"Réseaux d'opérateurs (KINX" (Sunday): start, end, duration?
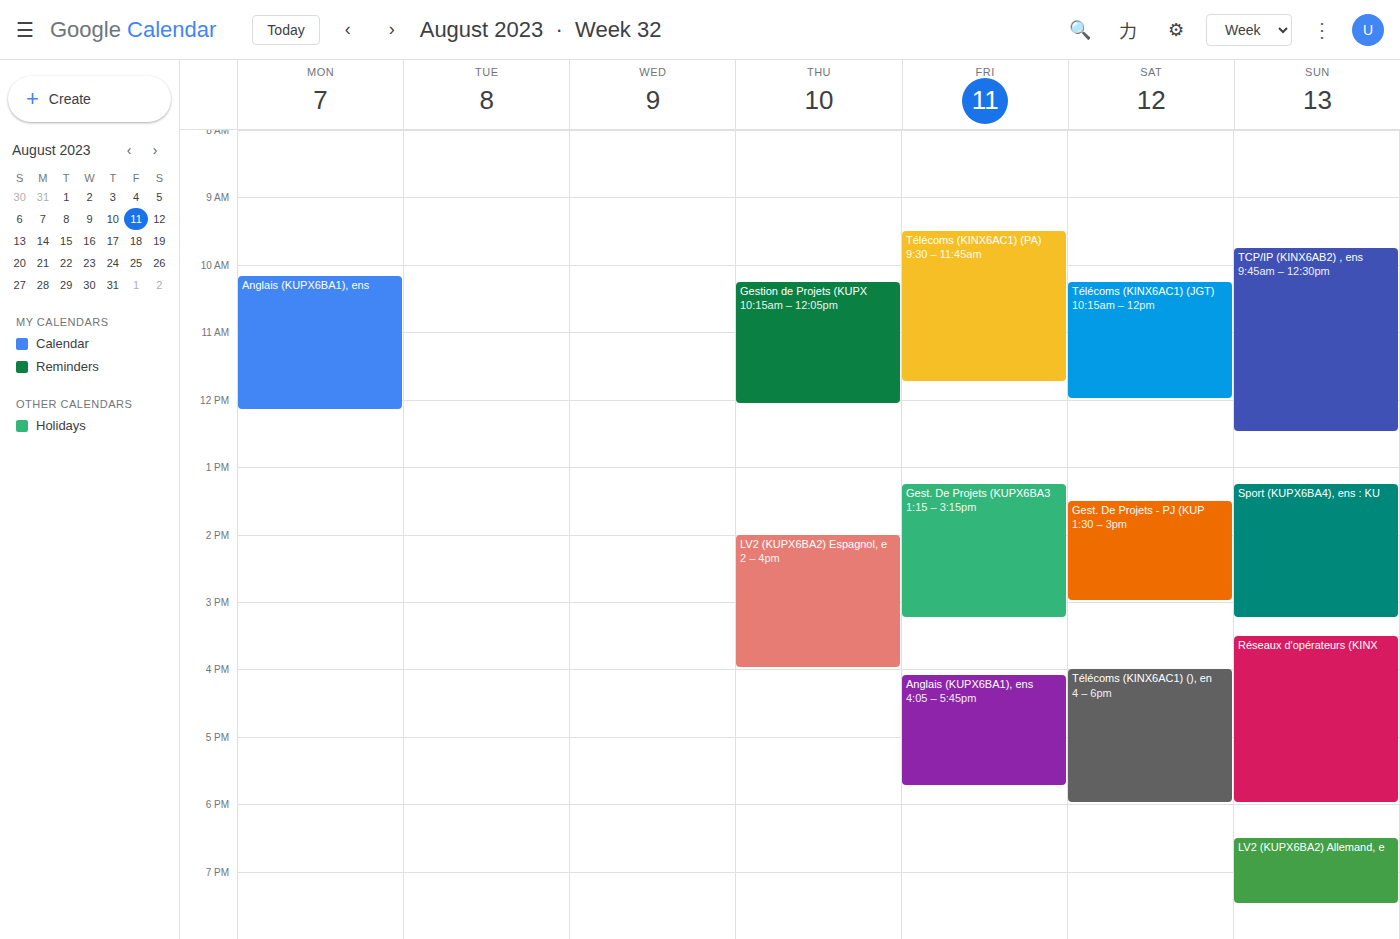
3:30 PM to 6:00 PM, 2 hours 30 minutes